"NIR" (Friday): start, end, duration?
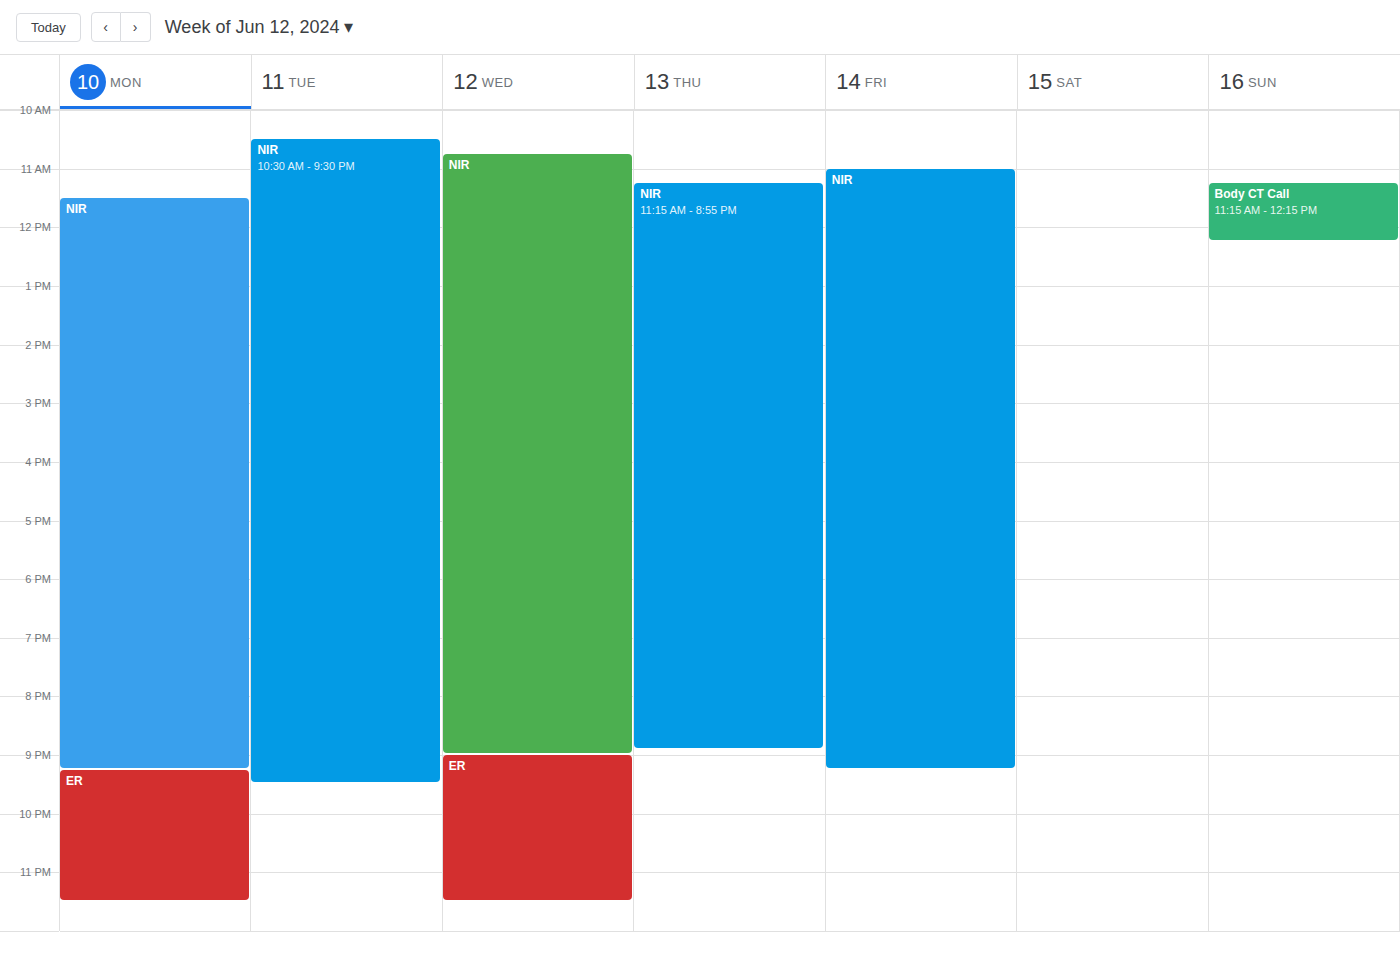
11:00 AM to 9:15 PM, 10 hours 15 minutes